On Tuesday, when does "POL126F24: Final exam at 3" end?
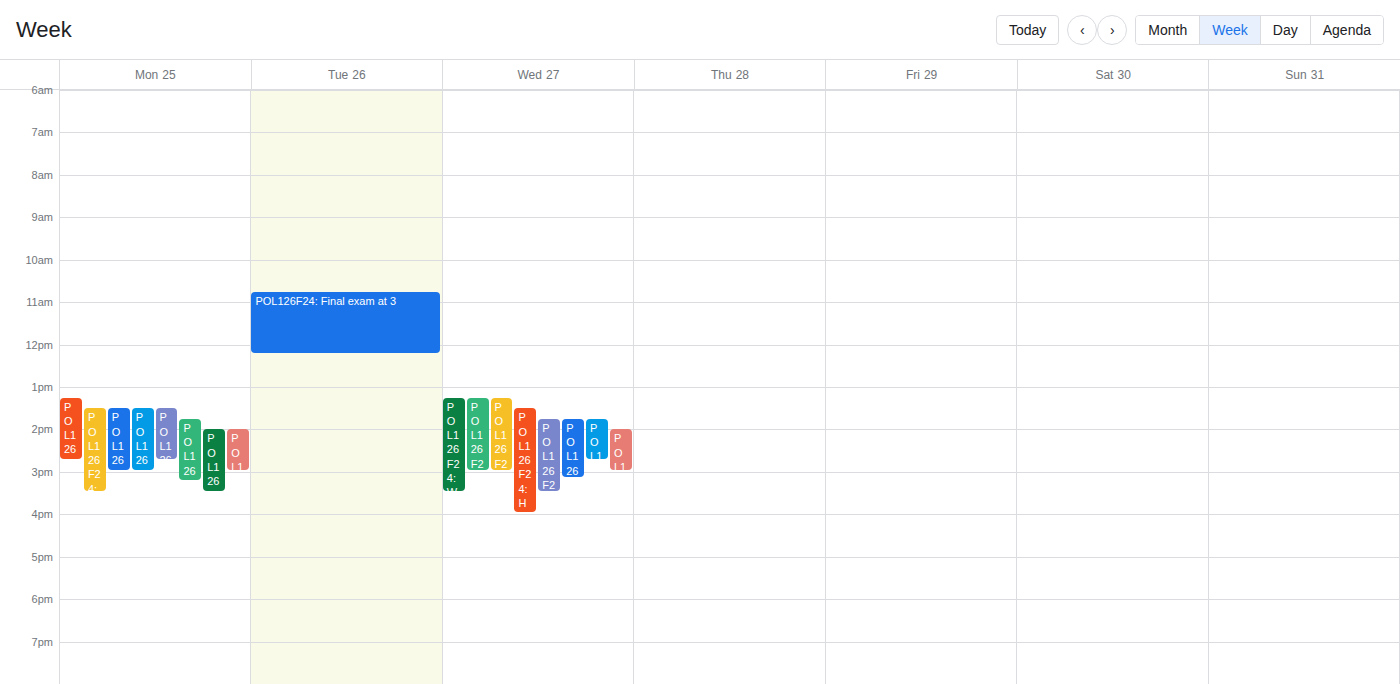
12:15 PM